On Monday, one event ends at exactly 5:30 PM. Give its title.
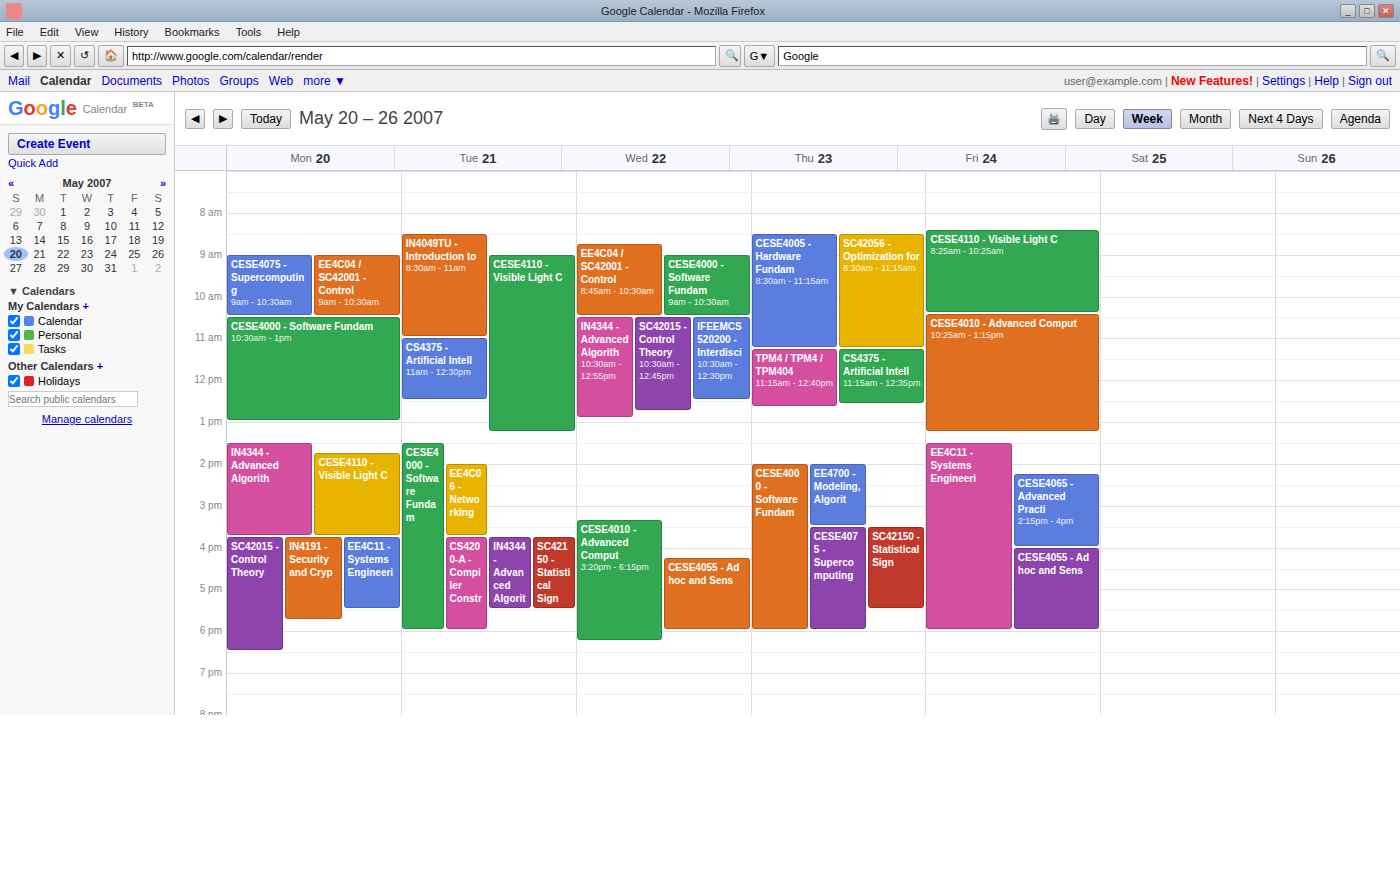
"EE4C11 - Systems Engineeri"